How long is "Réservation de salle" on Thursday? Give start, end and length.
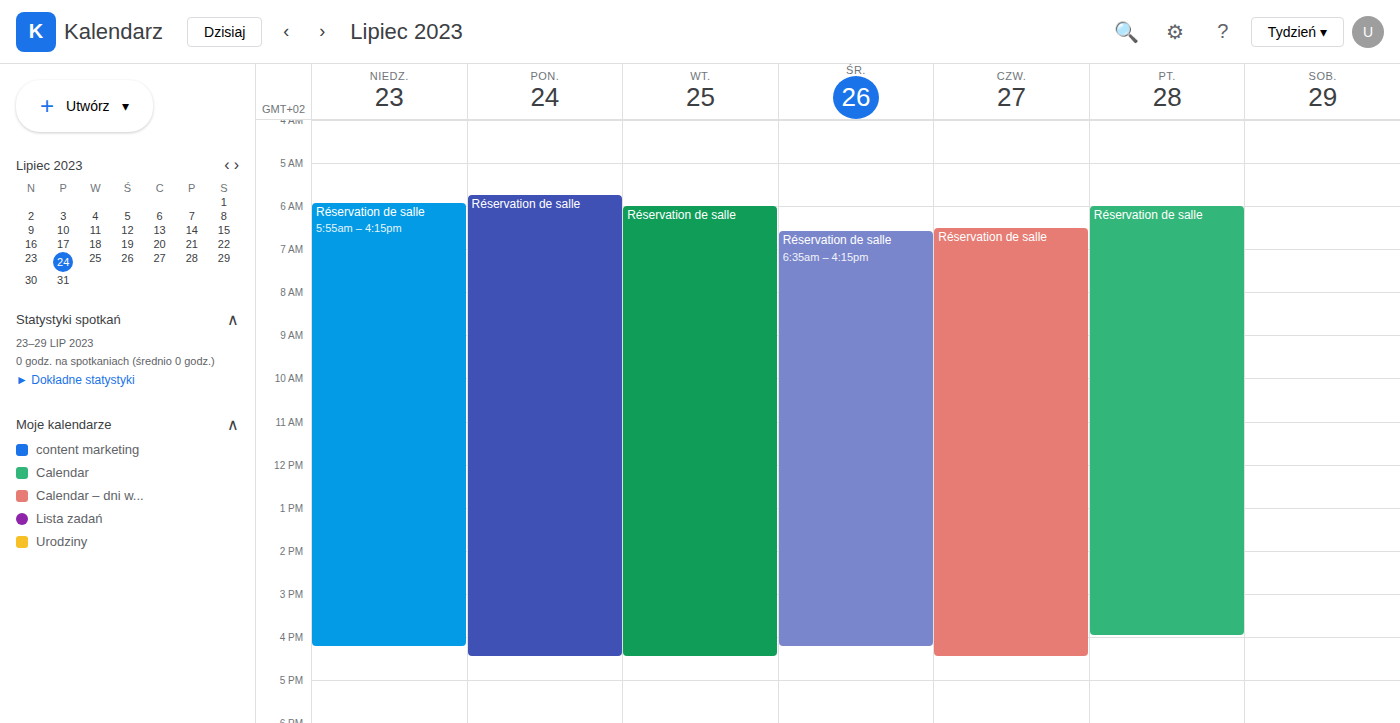
06:30 to 16:30, 10 hours